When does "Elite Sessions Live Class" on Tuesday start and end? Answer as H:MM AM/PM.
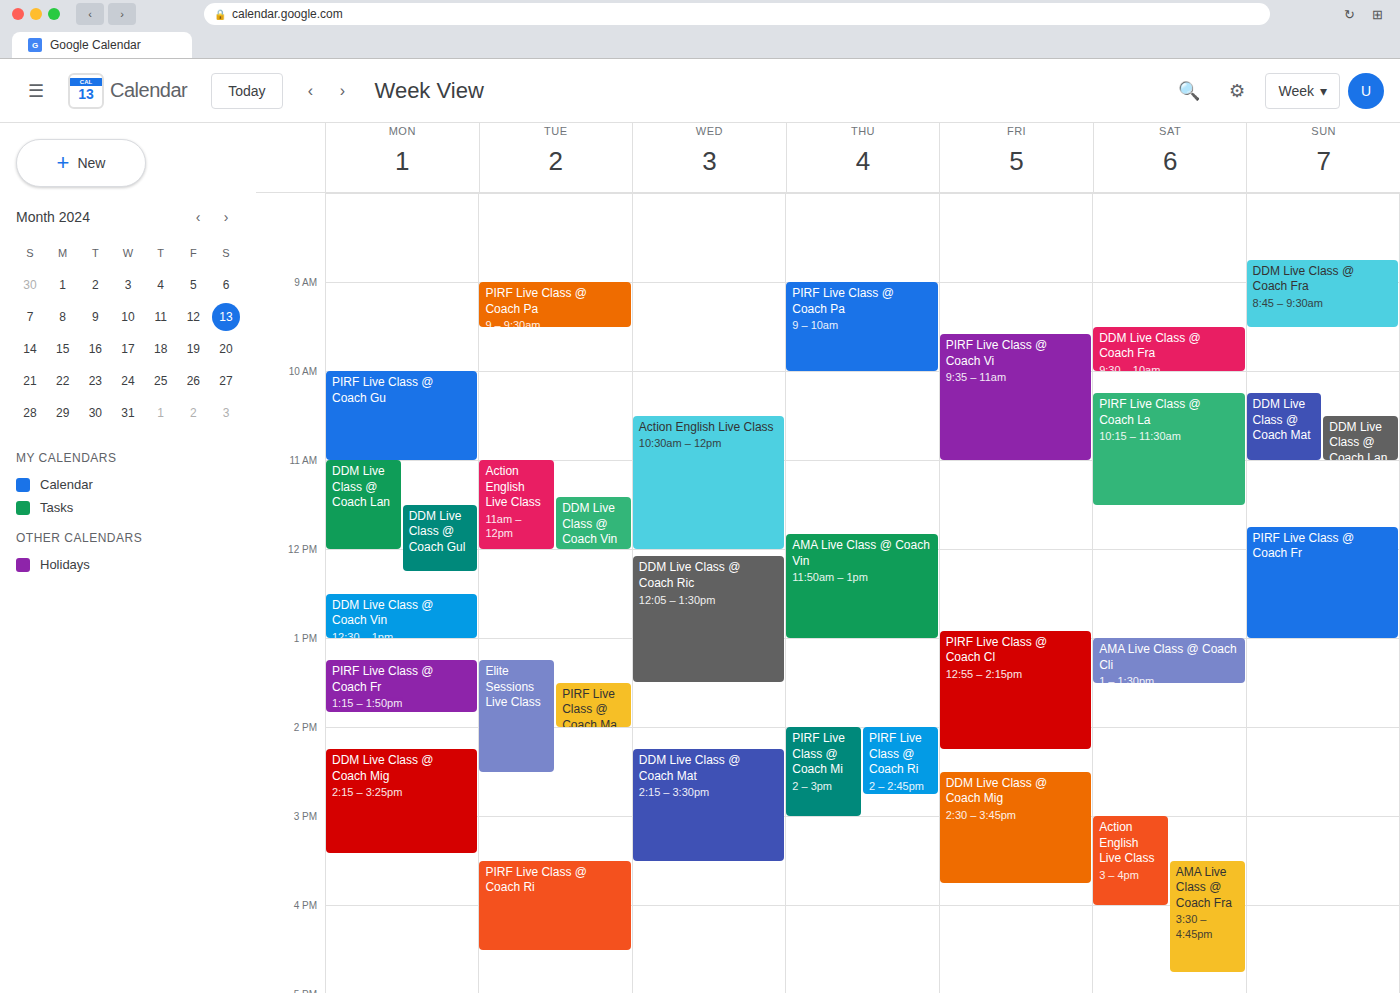
1:15 PM to 2:30 PM